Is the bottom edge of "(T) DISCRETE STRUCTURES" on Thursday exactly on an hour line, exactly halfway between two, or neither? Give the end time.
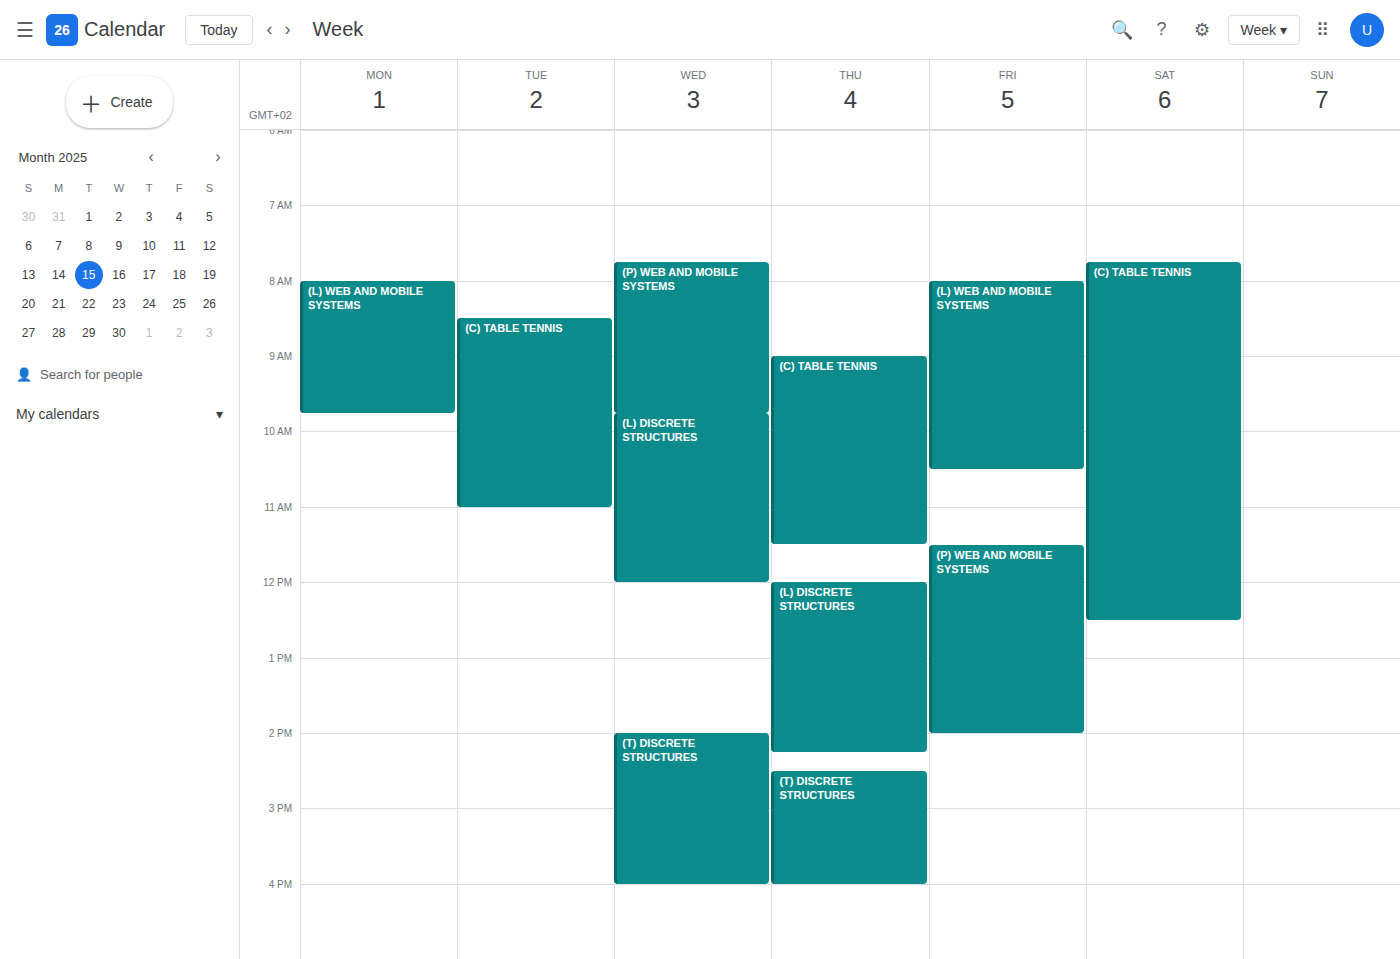
4:00 PM -- exactly on the 4 PM line.